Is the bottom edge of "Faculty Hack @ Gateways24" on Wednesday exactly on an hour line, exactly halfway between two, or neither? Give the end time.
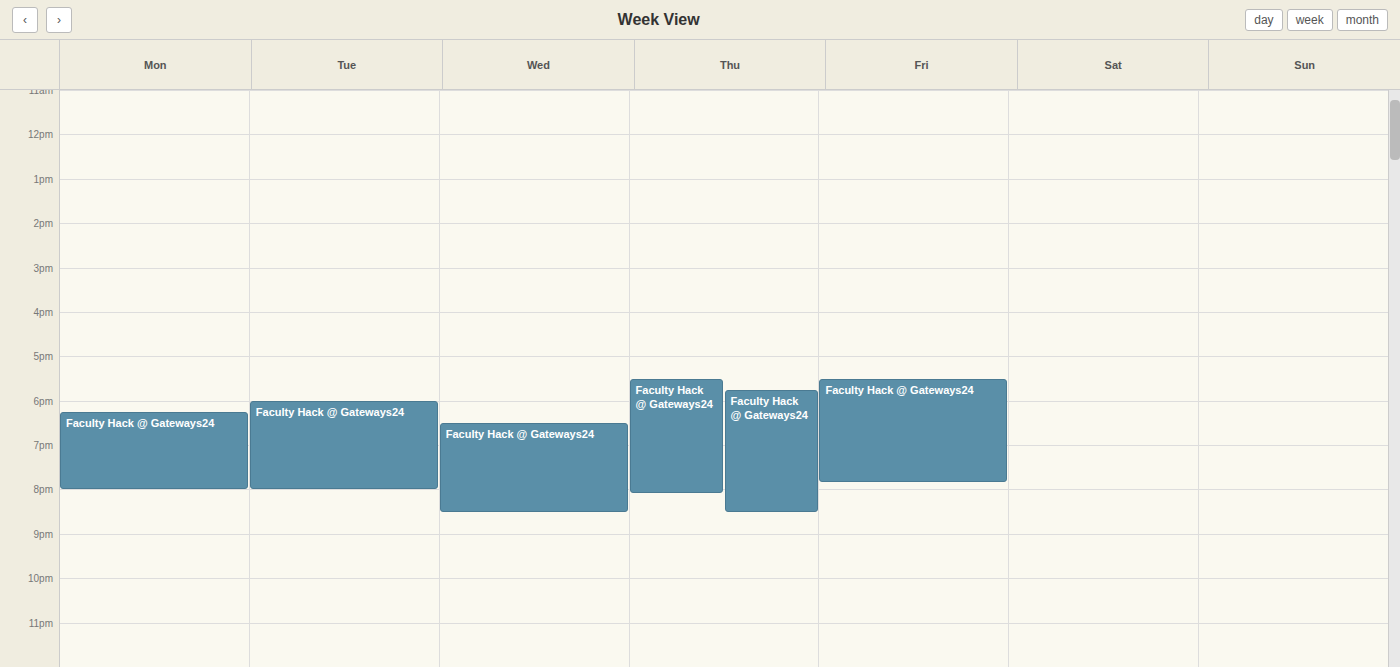
8:30 PM -- halfway between the 8 PM and 9 PM lines.